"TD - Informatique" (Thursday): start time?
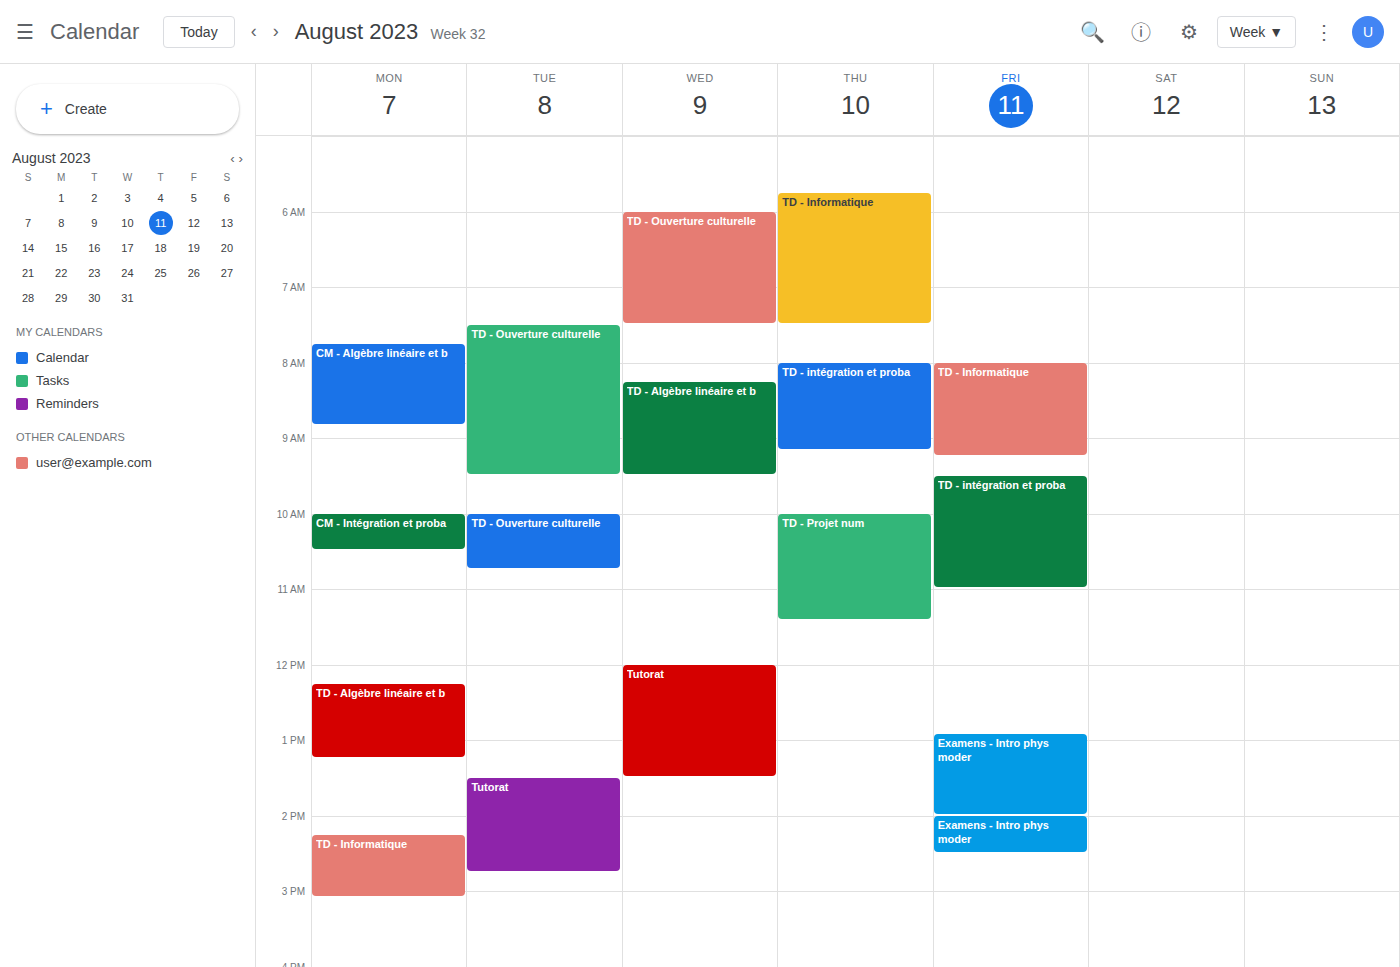
5:45 AM